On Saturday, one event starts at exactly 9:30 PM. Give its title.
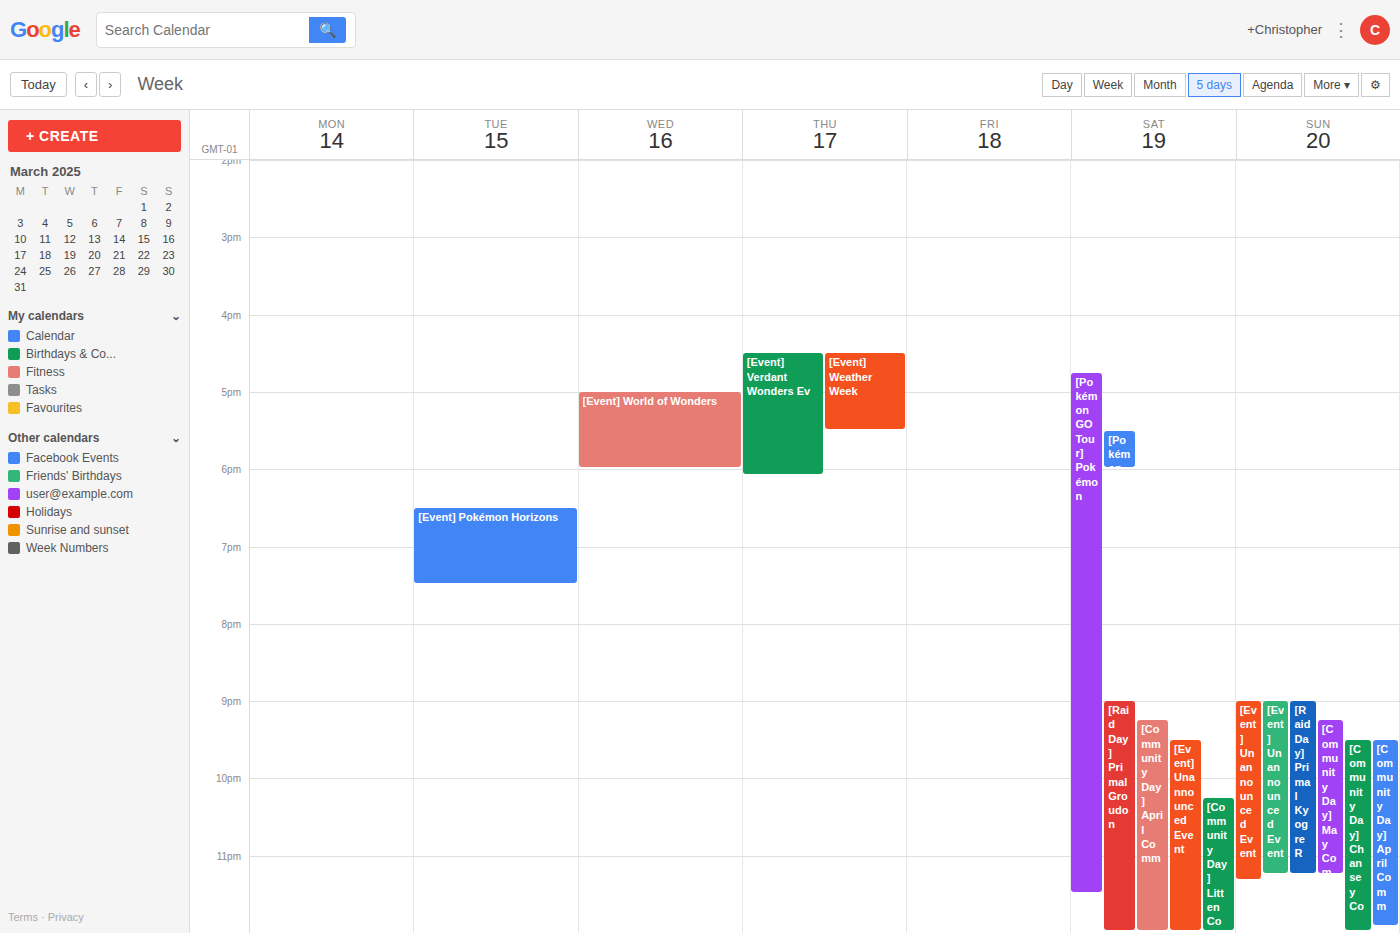
"[Event] Unannounced Event"